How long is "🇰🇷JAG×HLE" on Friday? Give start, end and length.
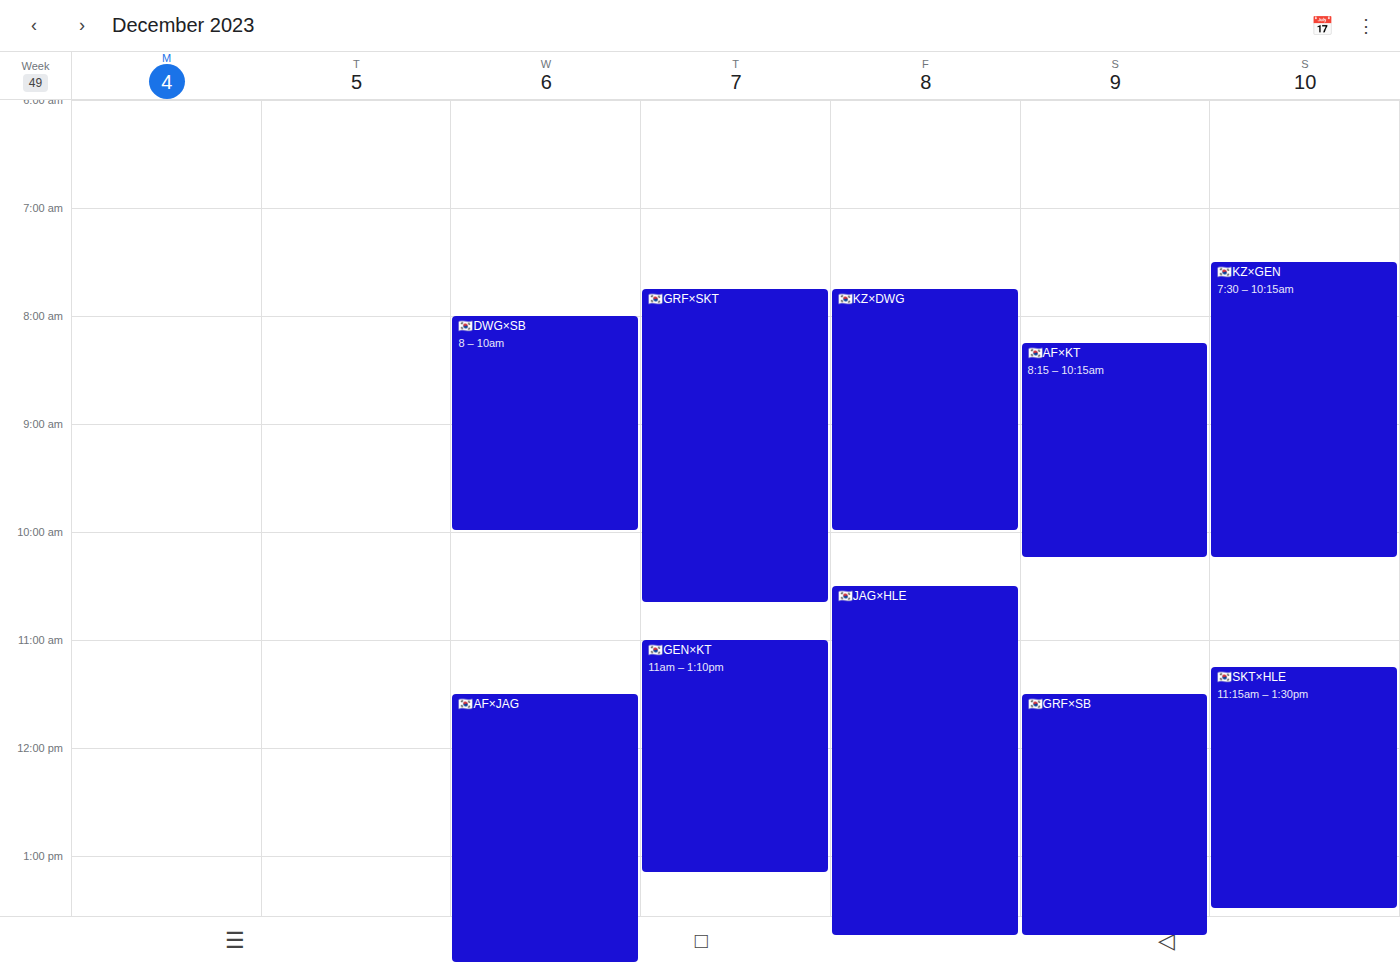
10:30 AM to 1:45 PM, 3 hours 15 minutes